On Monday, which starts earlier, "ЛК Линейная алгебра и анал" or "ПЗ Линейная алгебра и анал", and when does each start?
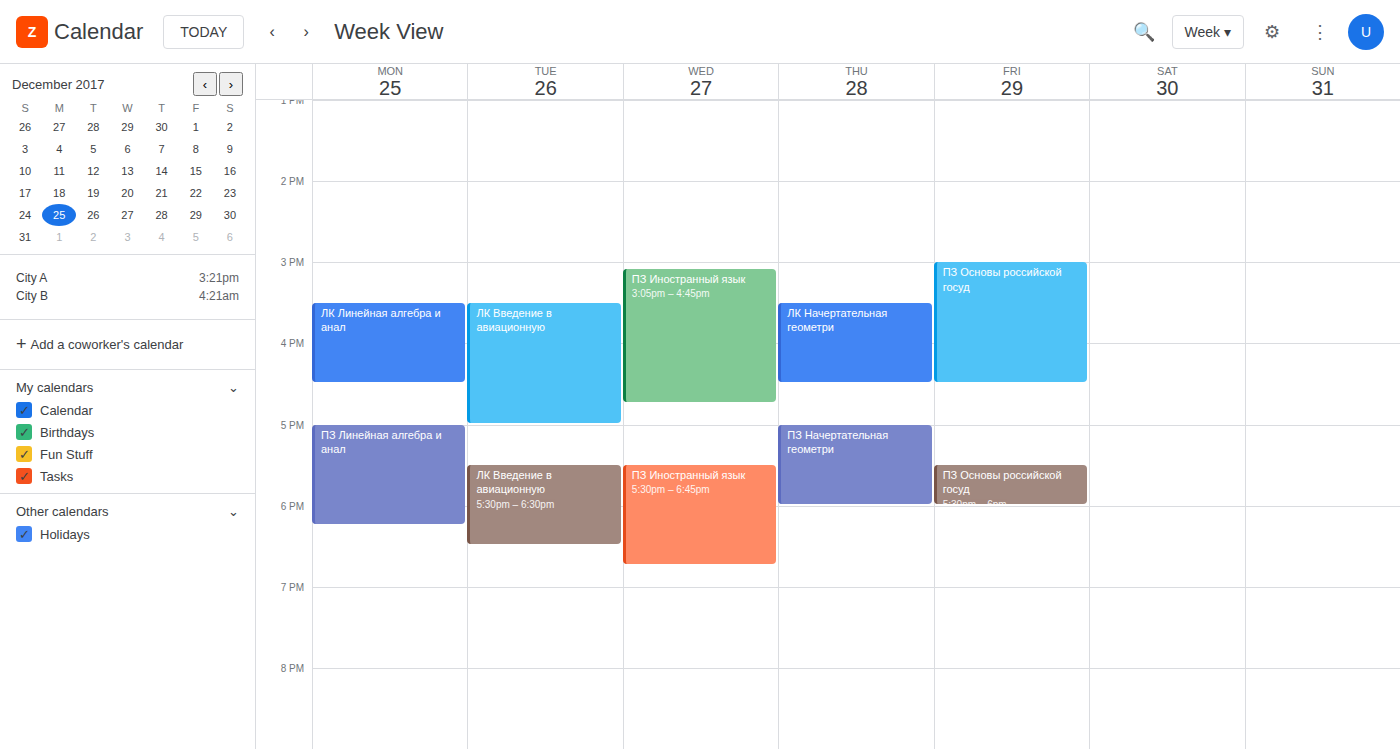
"ЛК Линейная алгебра и анал" 3:30 PM; "ПЗ Линейная алгебра и анал" 5:00 PM.